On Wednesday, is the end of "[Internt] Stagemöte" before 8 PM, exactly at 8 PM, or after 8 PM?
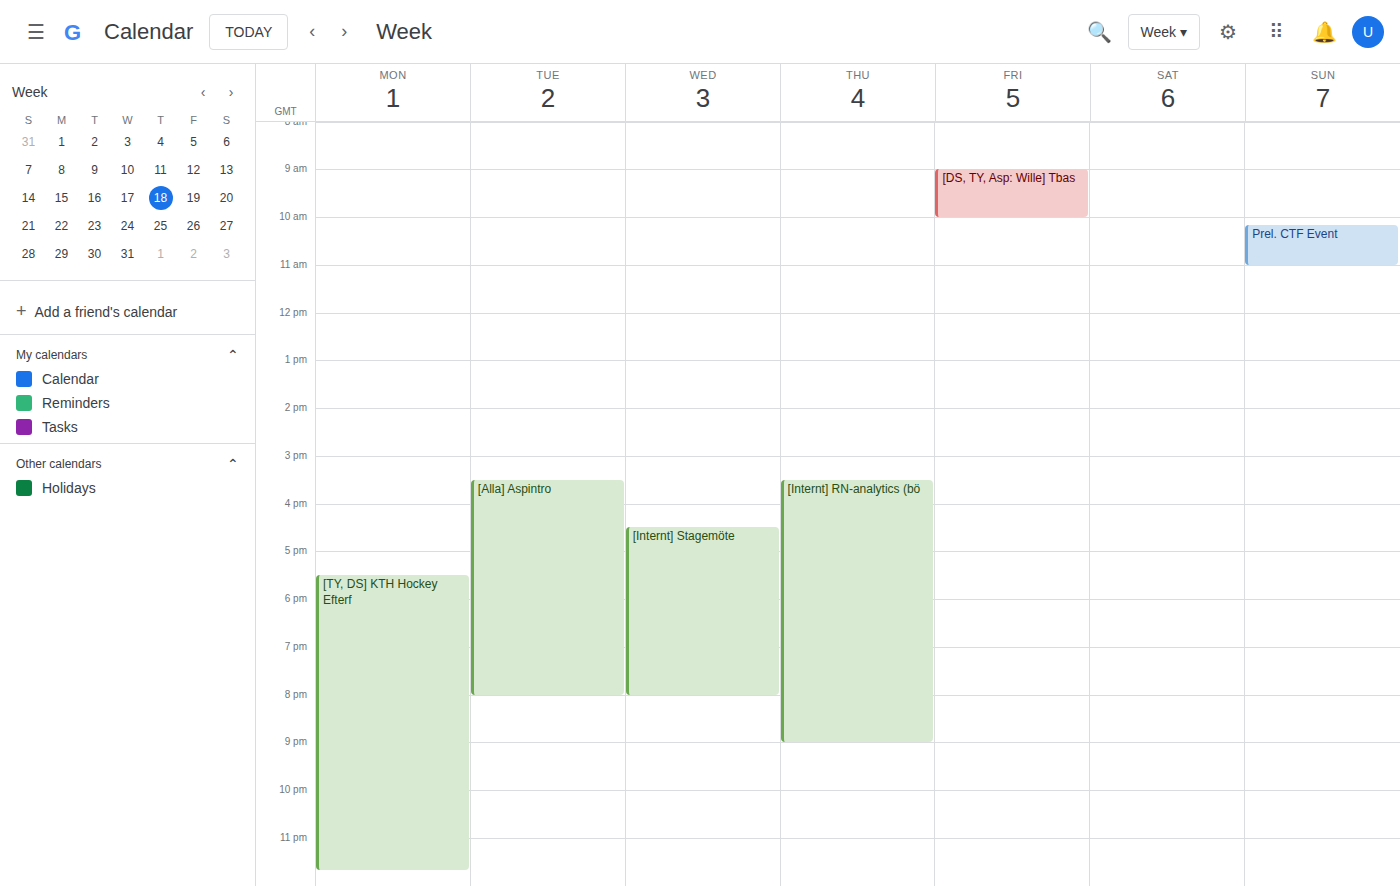
8:00 PM -- exactly at 8 PM, on the 8 PM line.